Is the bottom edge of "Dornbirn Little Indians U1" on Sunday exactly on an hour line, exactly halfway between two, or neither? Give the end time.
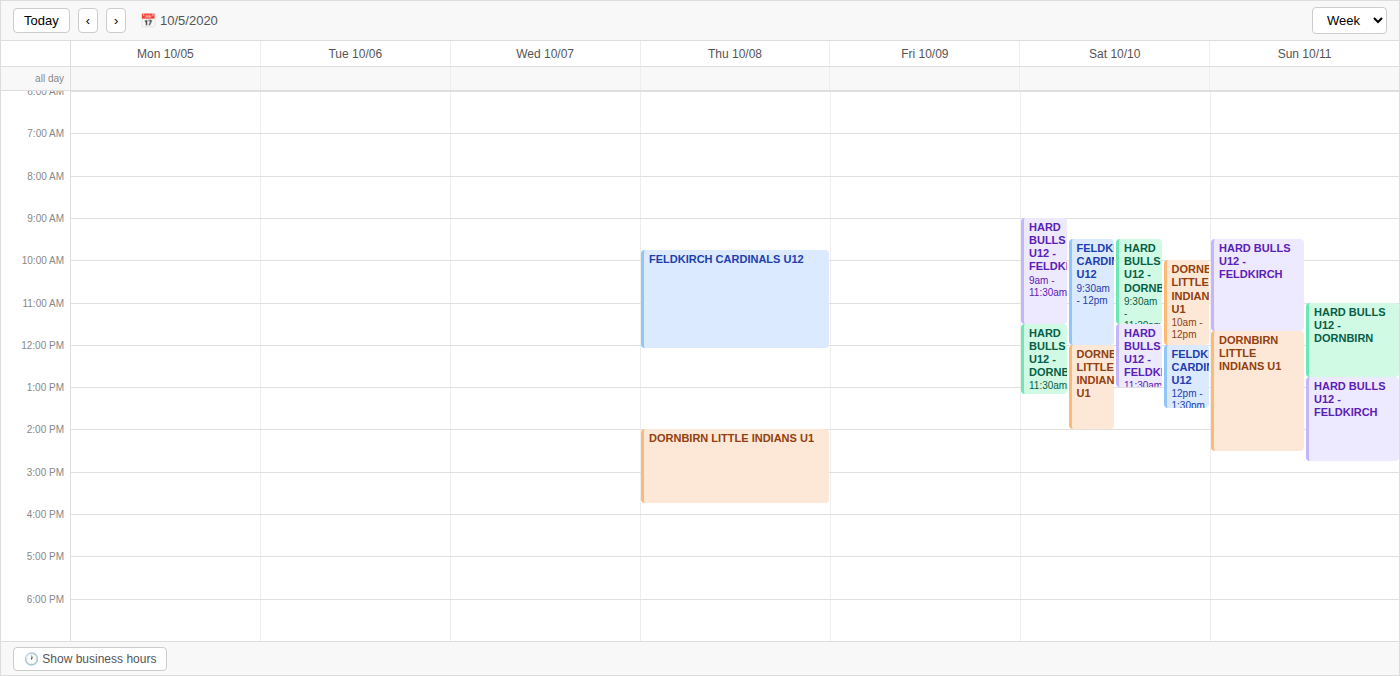
2:30 PM -- halfway between the 2 PM and 3 PM lines.